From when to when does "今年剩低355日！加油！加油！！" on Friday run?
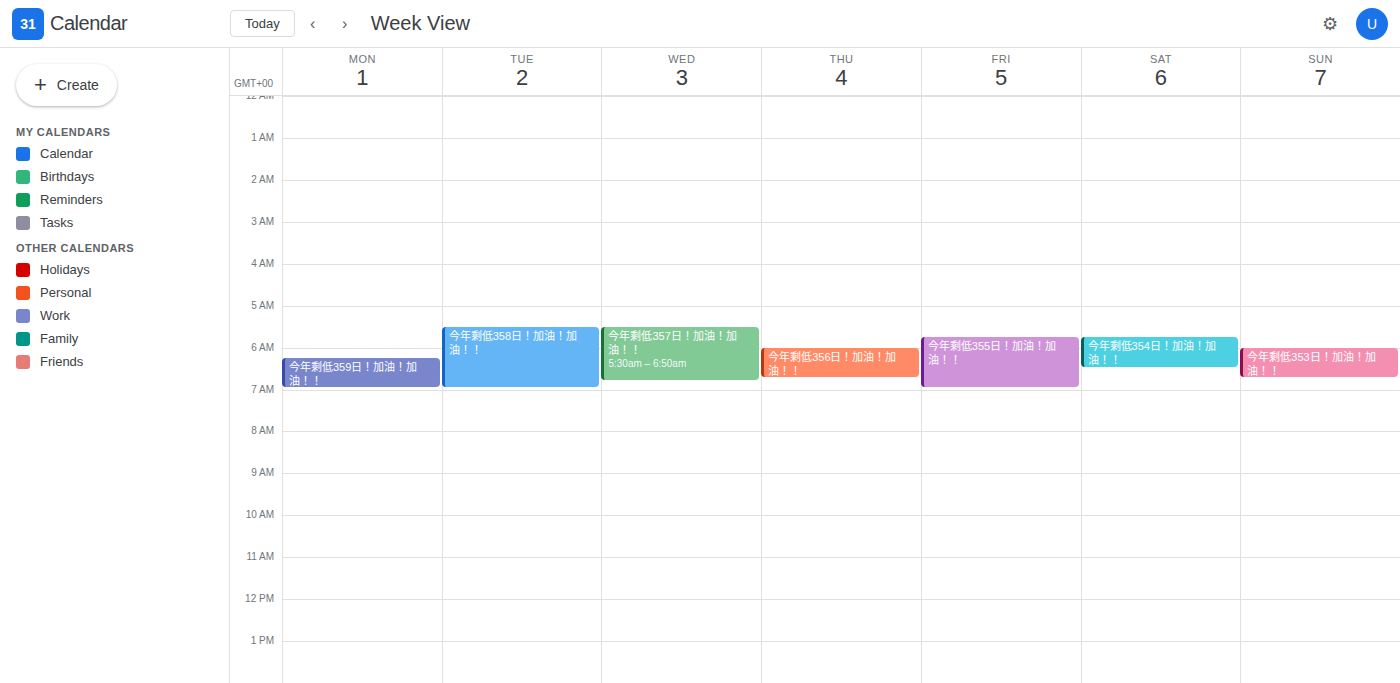
5:45 AM to 7:00 AM